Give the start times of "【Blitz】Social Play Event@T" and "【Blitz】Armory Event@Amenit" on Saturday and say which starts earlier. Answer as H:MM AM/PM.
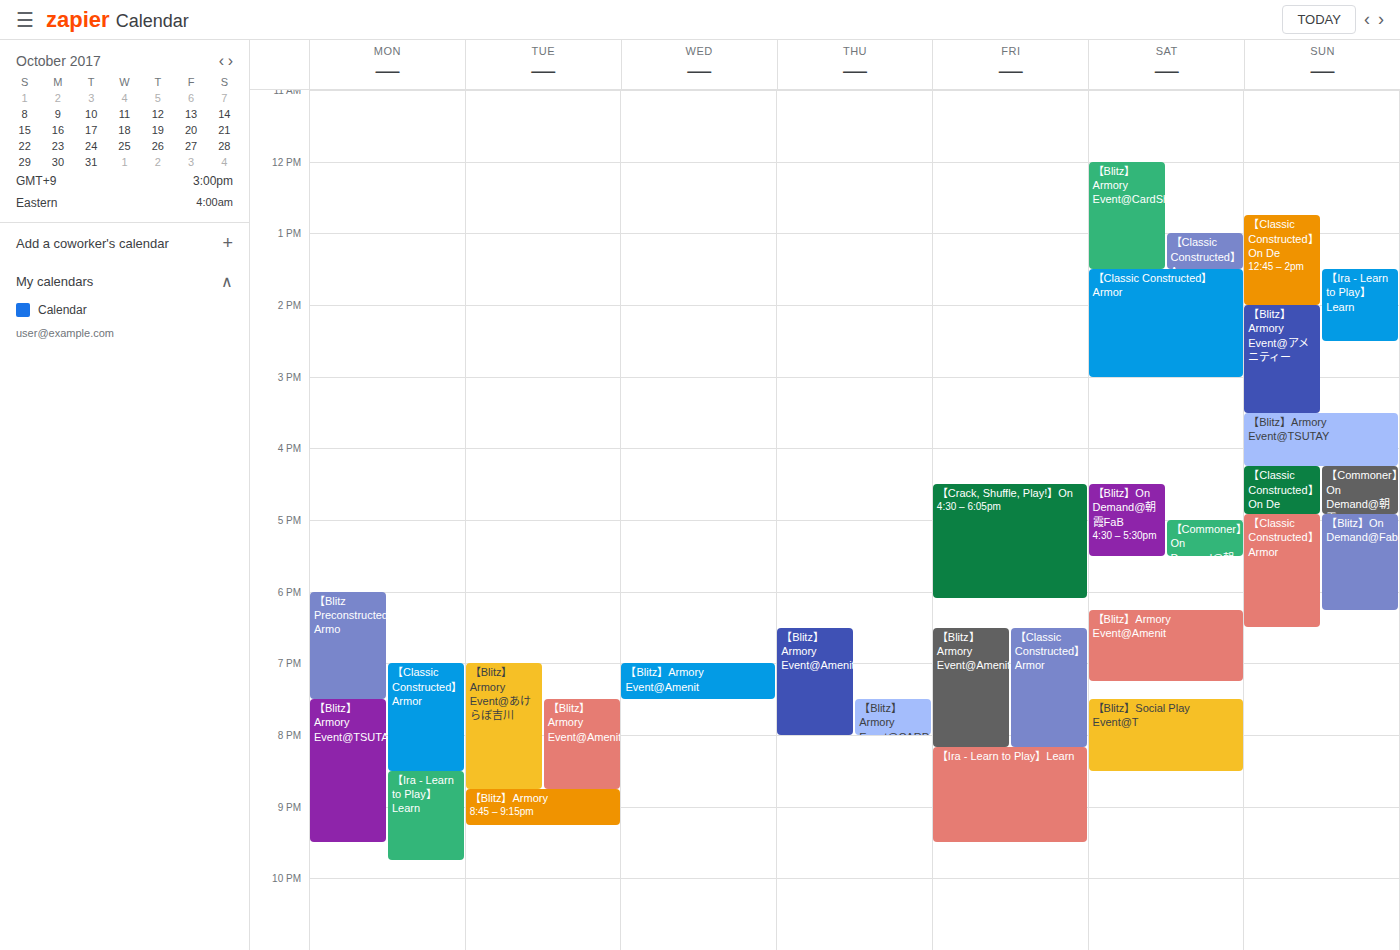
"【Blitz】Armory Event@Amenit" 6:15 PM; "【Blitz】Social Play Event@T" 7:30 PM.